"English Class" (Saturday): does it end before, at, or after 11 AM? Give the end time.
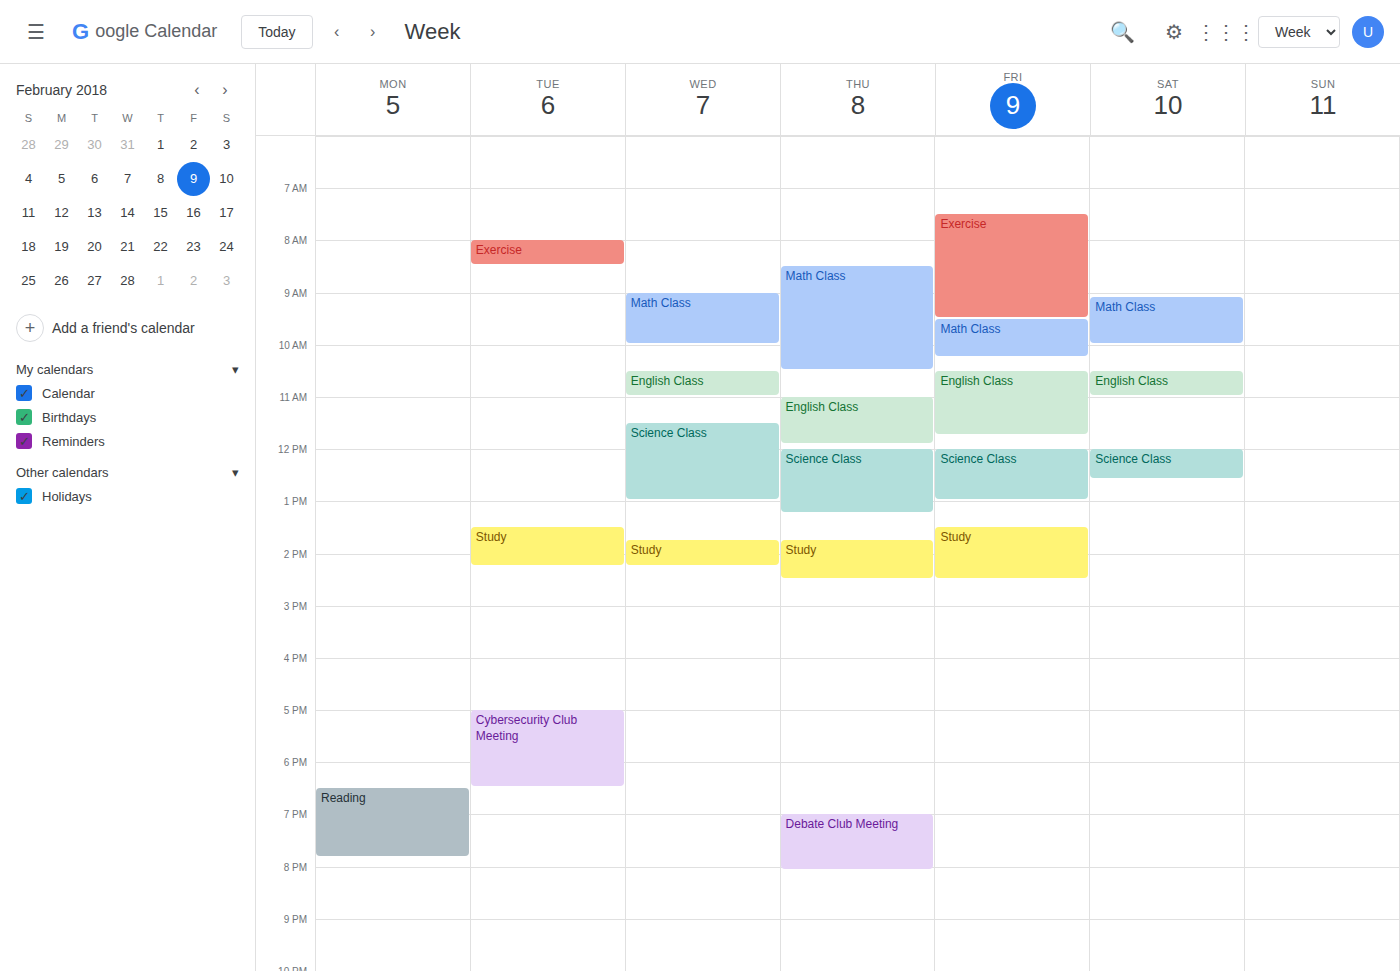
11:00 AM -- exactly at 11 AM, on the 11 AM line.